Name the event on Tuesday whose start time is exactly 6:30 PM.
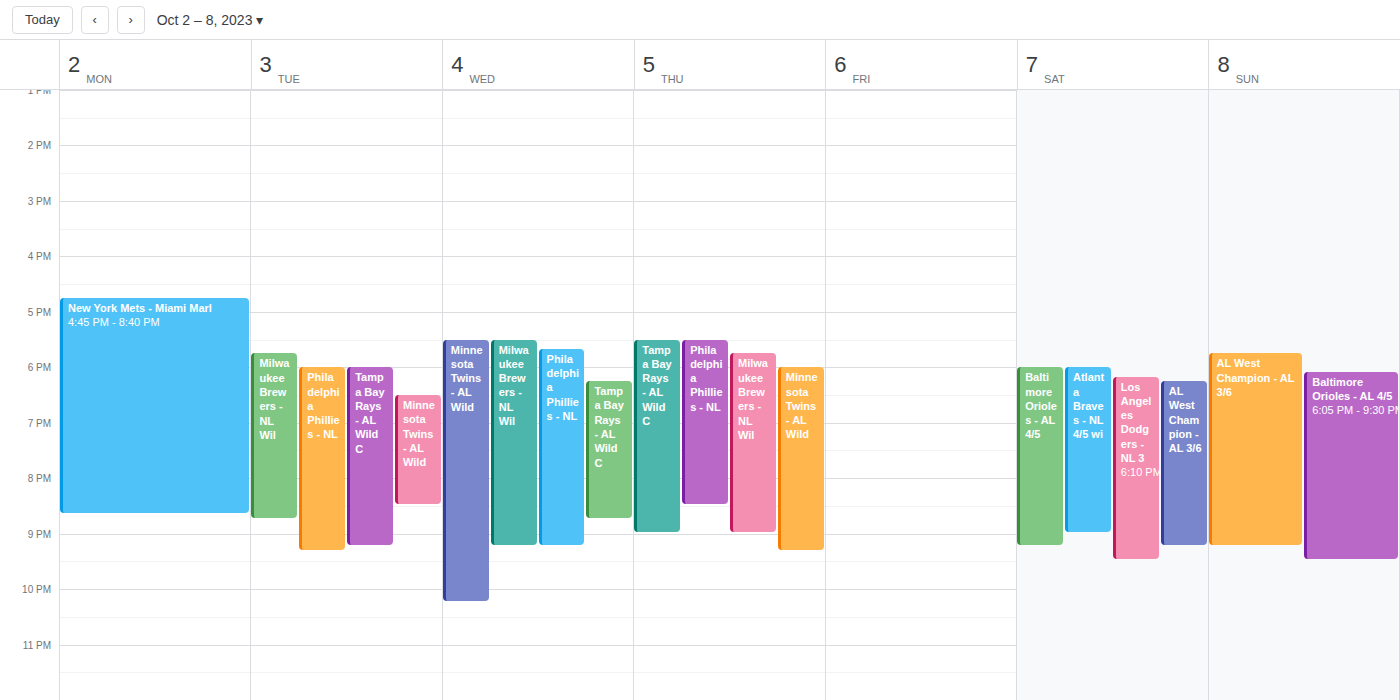
"Minnesota Twins - AL Wild"